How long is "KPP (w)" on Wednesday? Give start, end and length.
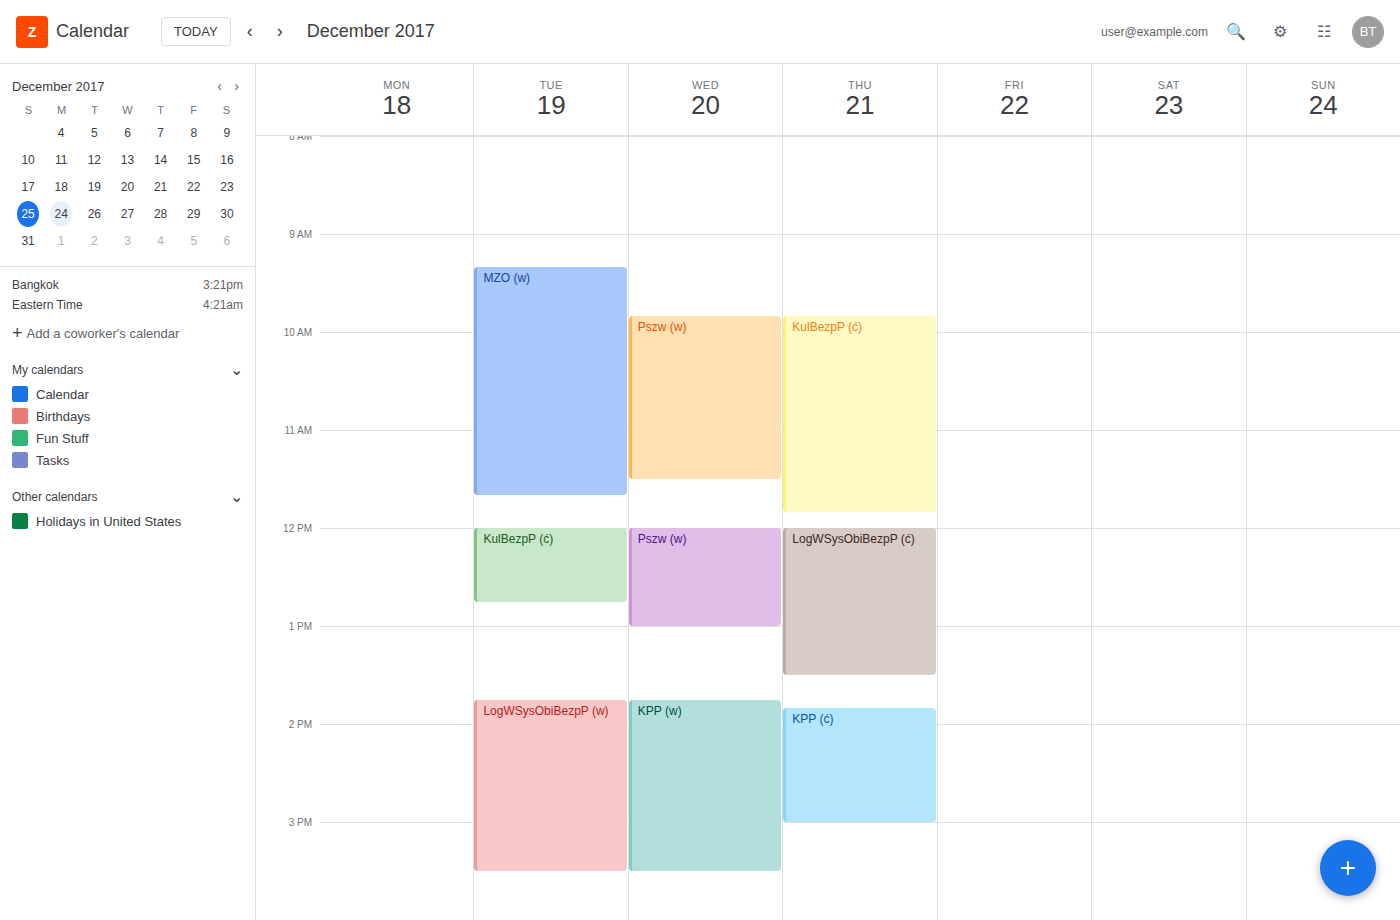
1:45 PM to 3:30 PM, 1 hour 45 minutes